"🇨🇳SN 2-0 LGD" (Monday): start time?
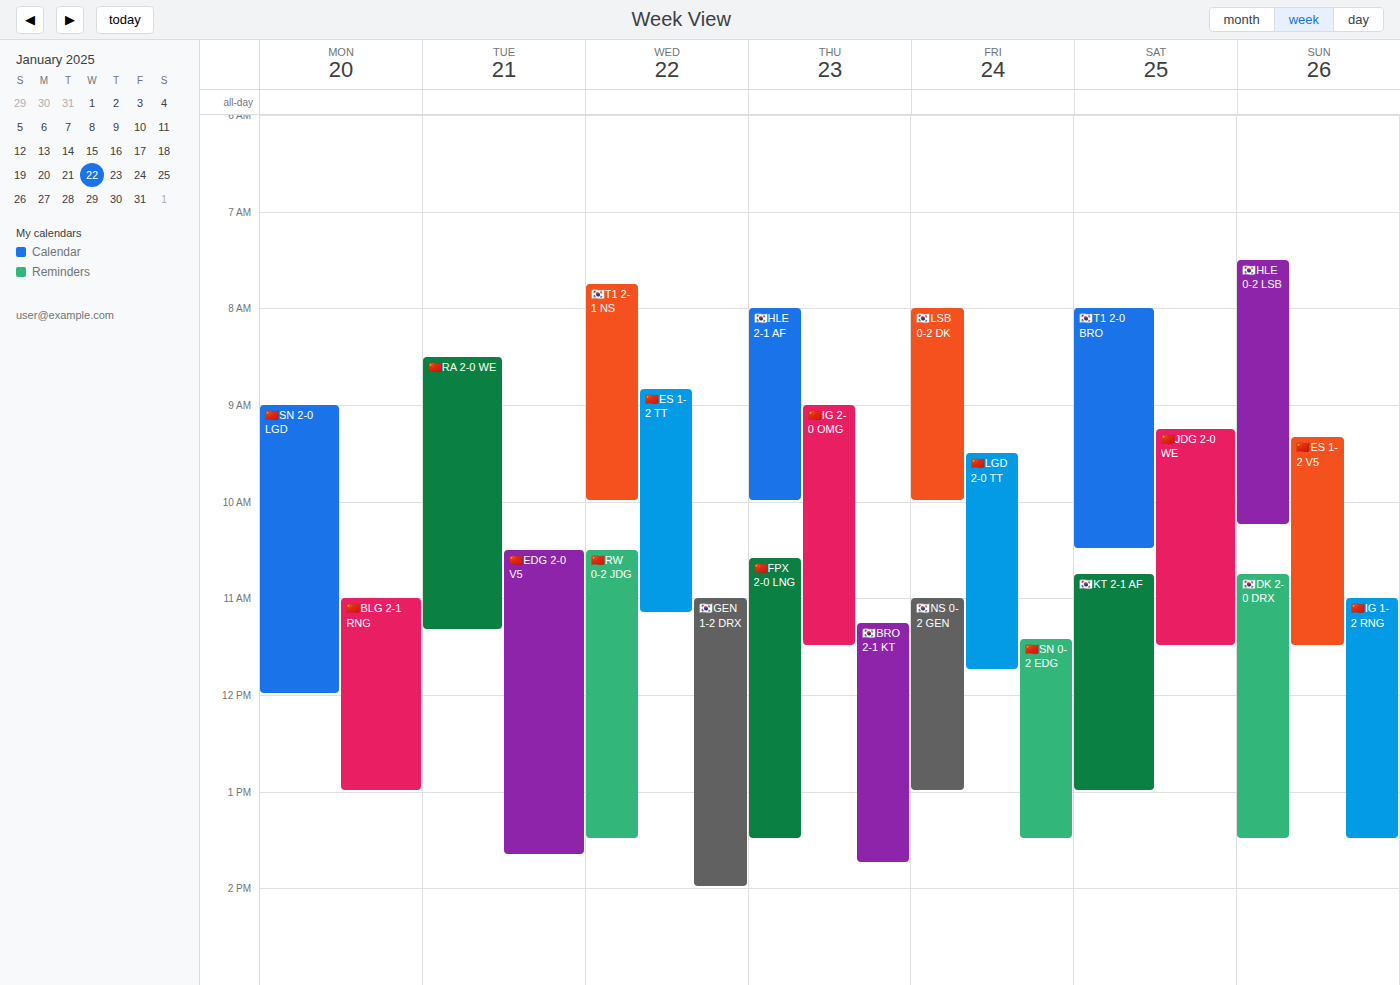
9:00 AM